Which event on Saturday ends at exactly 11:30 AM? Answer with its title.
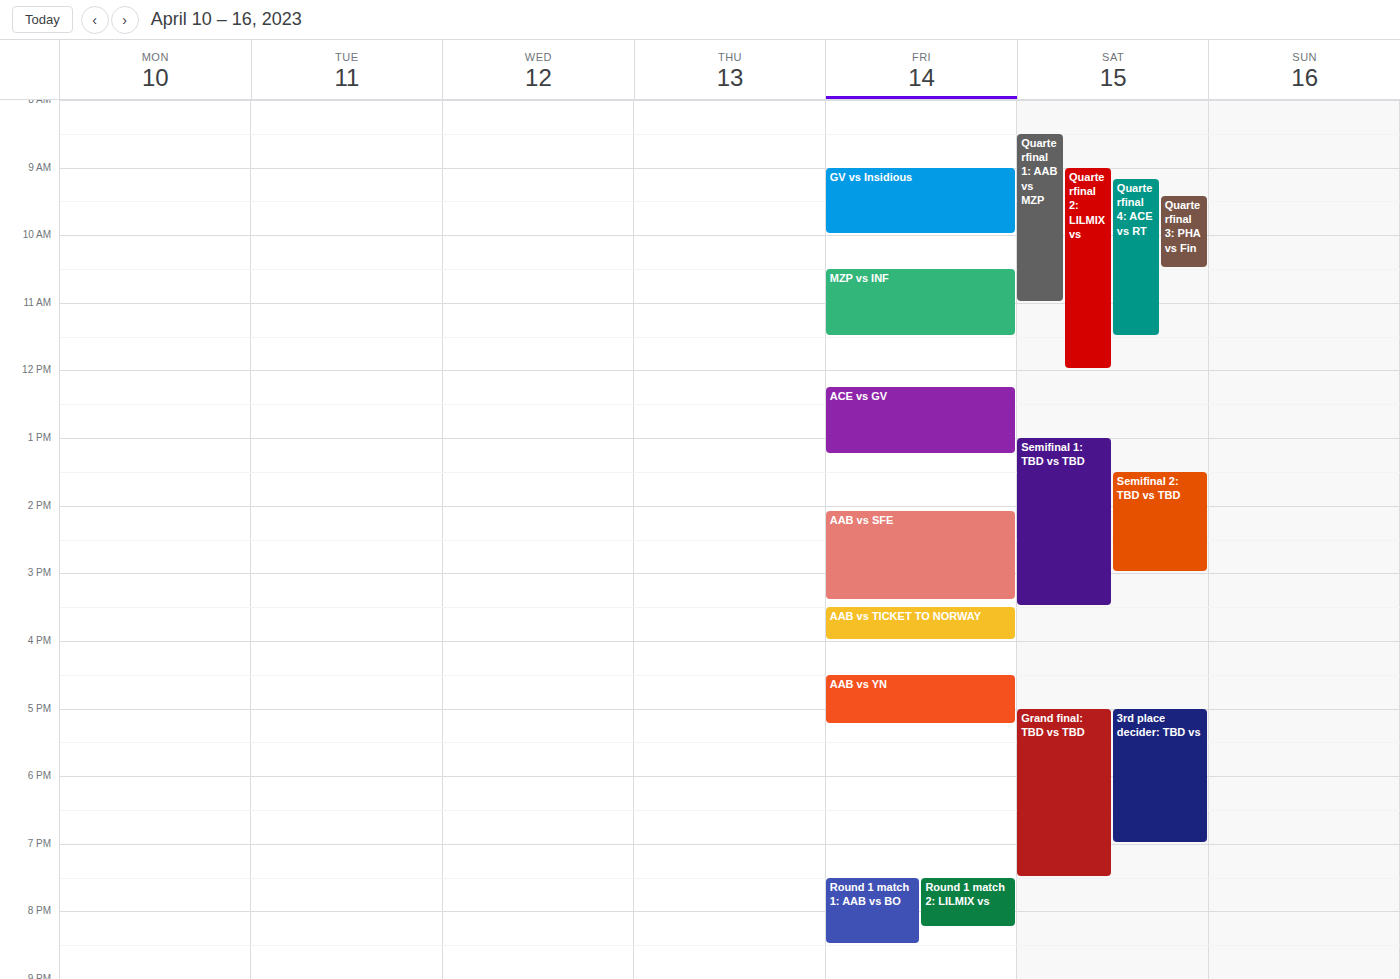
"Quarterfinal 4: ACE vs RT"